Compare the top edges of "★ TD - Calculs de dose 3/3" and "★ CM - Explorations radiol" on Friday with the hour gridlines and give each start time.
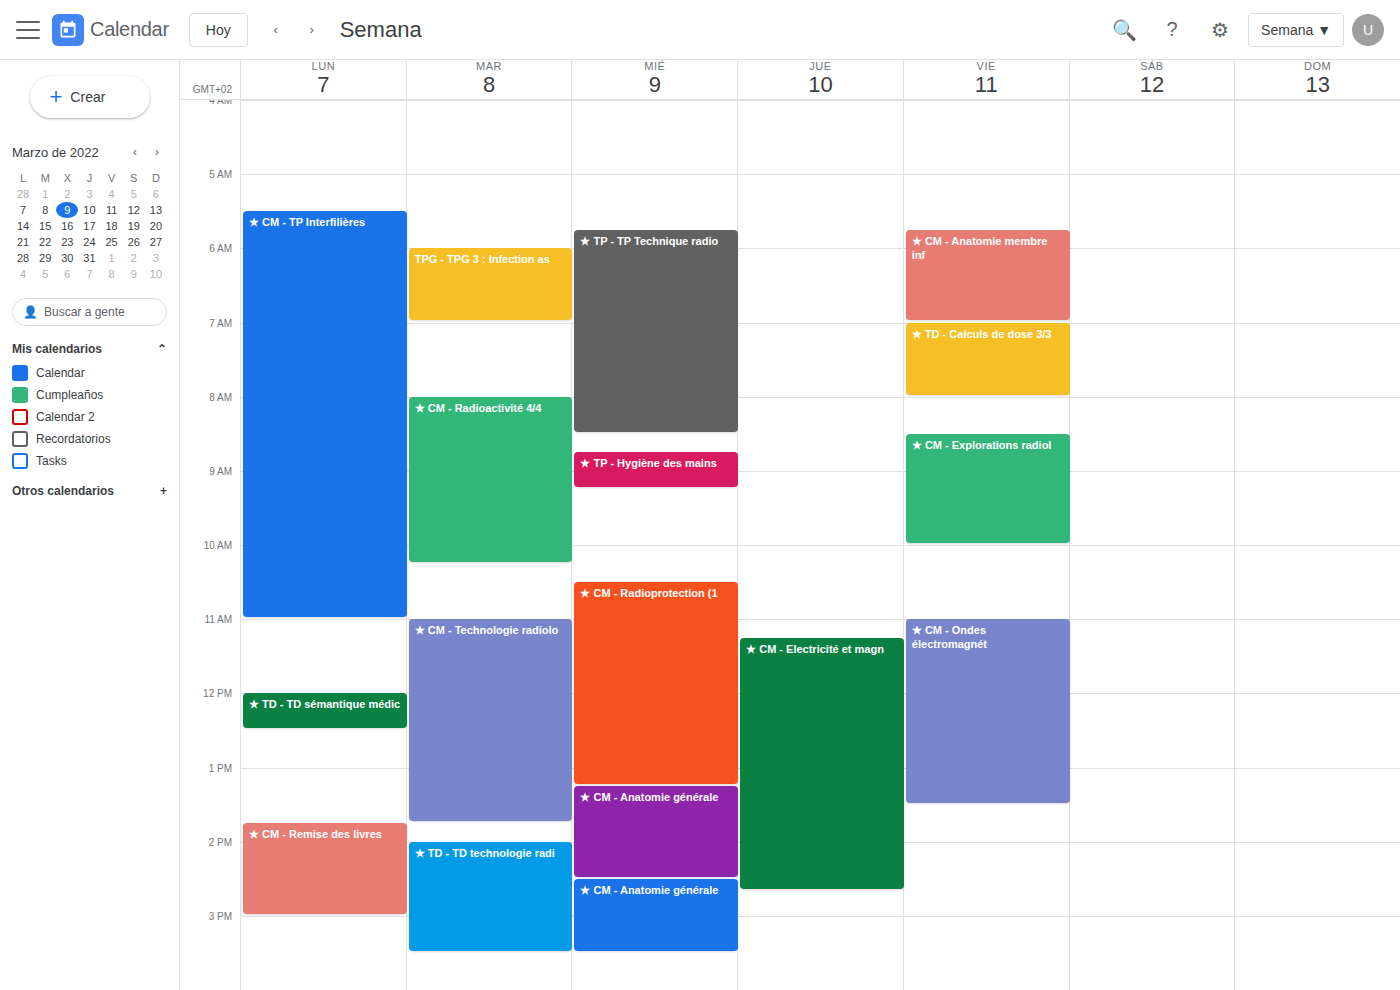
"★ TD - Calculs de dose 3/3": 07:00, exactly on the 07:00 line. "★ CM - Explorations radiol": 08:30, halfway between the 08:00 and 09:00 lines.